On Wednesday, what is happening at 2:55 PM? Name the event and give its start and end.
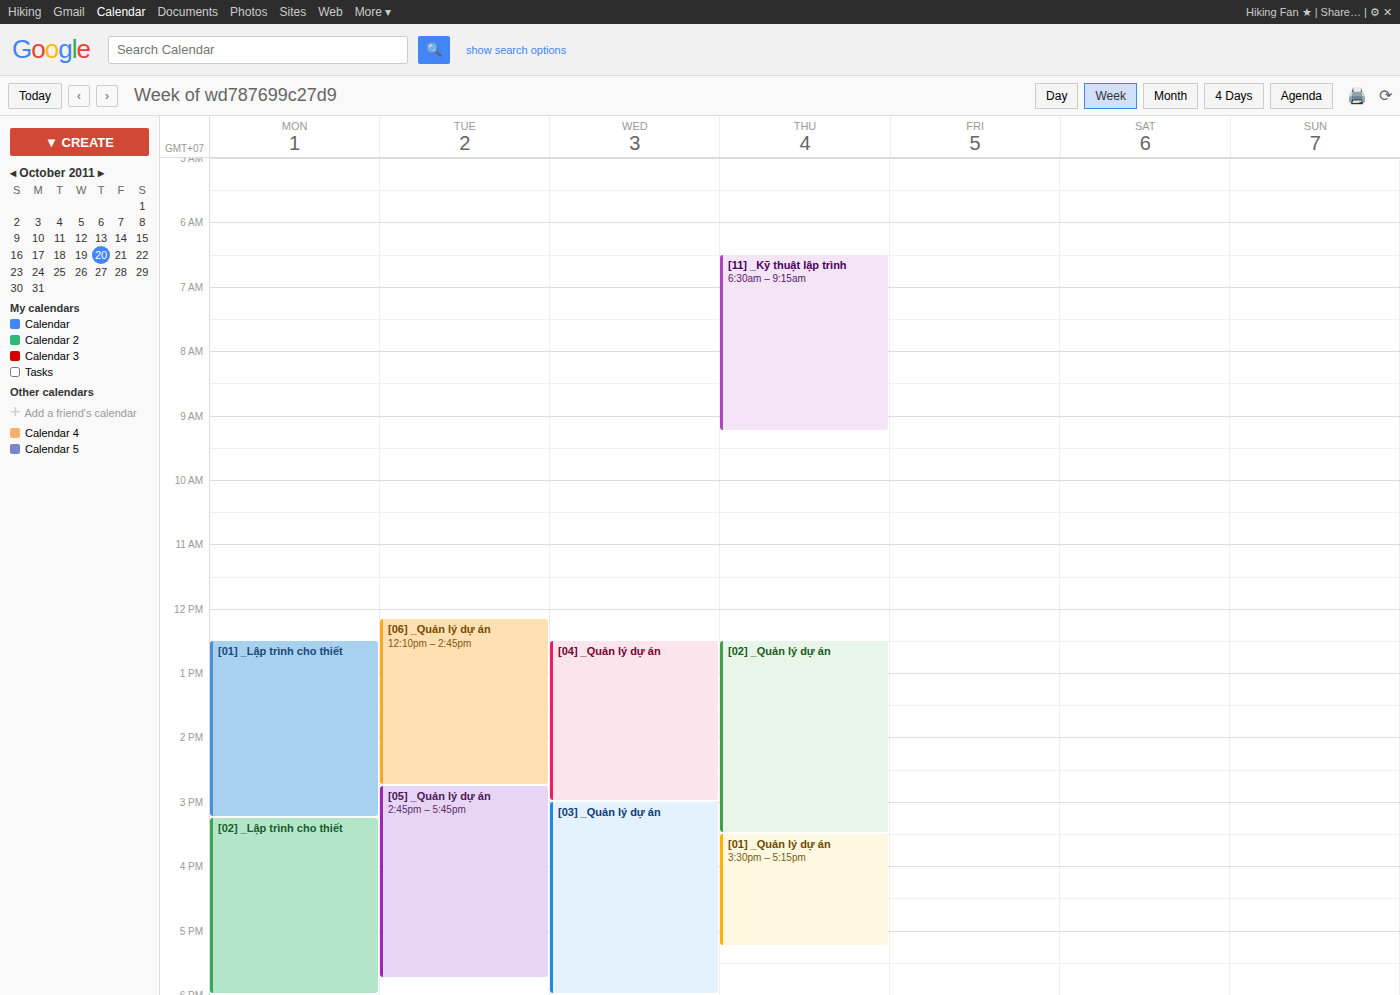
"[04] _Quản lý dự án", 12:30 PM to 3:00 PM